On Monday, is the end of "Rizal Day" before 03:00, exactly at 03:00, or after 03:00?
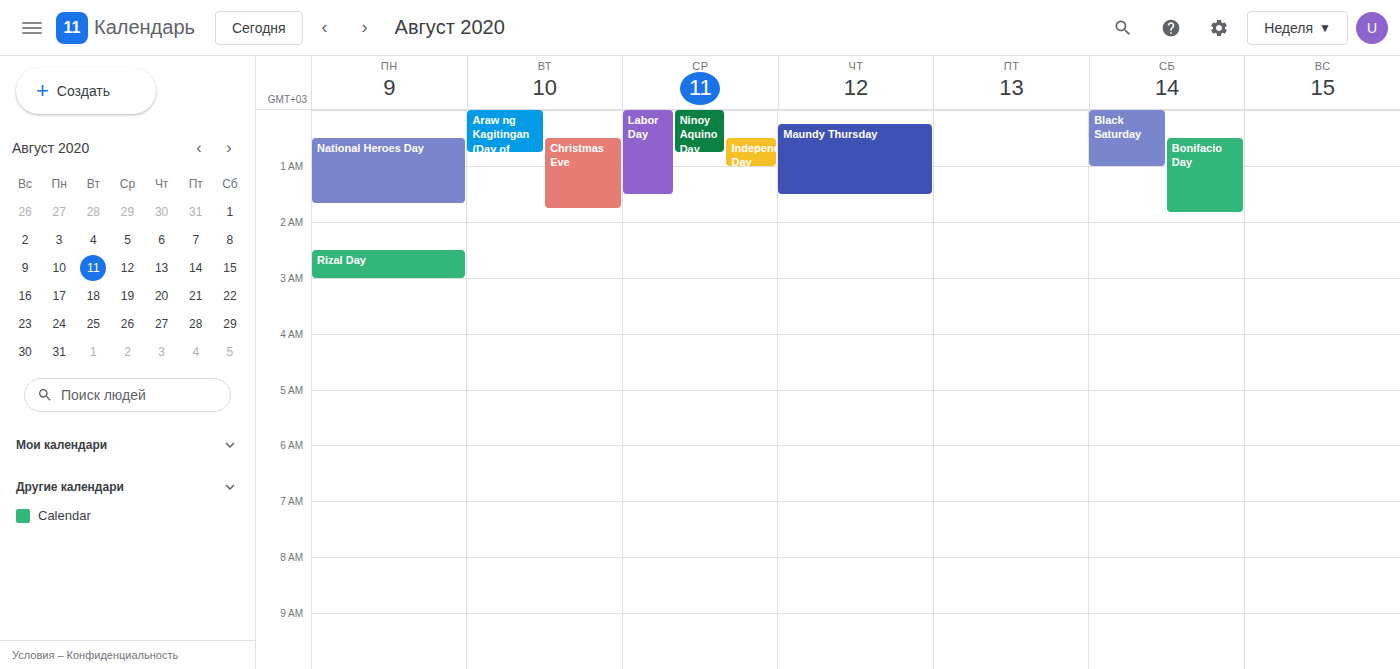
03:00 -- exactly at 03:00, on the 03:00 line.